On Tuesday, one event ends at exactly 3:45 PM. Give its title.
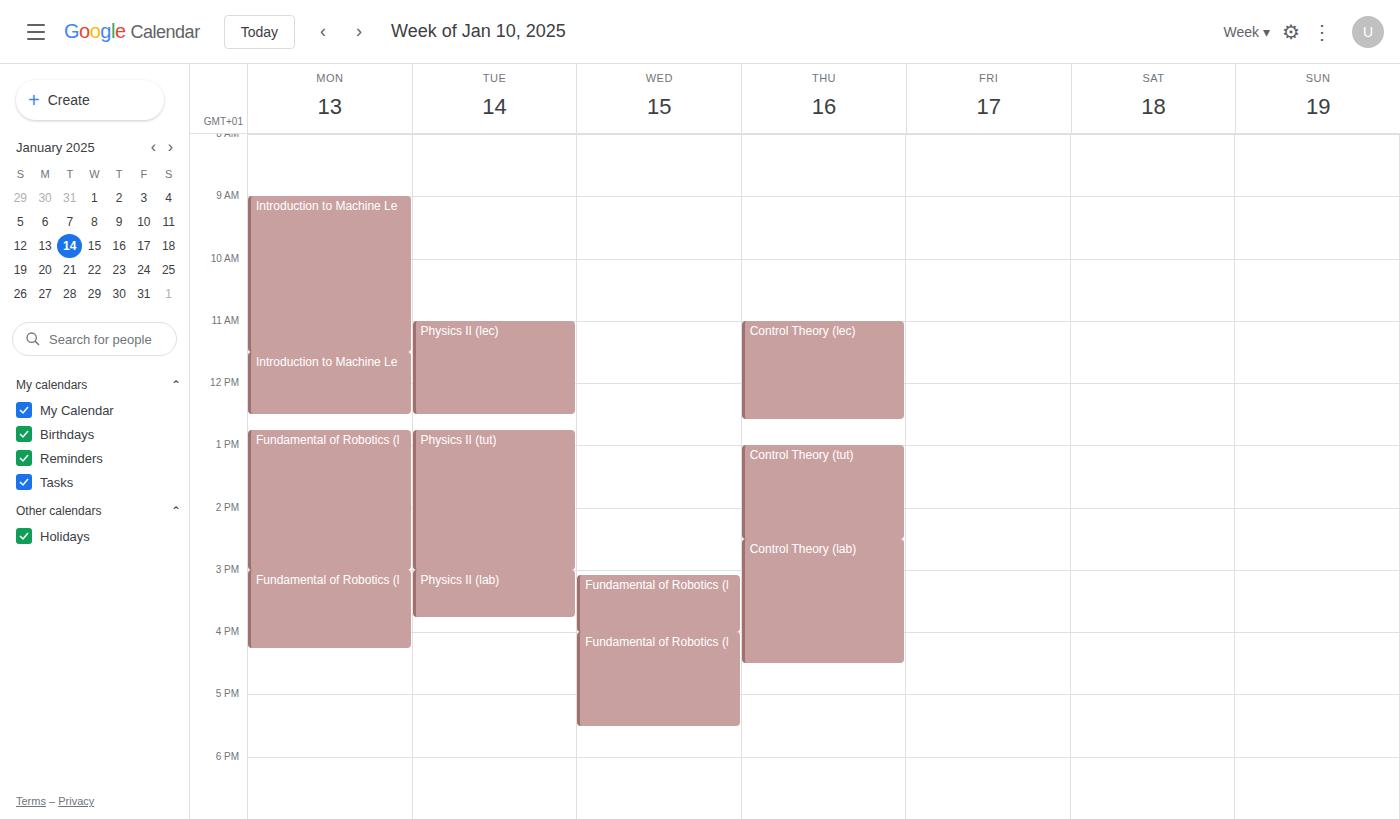
"Physics II (lab)"